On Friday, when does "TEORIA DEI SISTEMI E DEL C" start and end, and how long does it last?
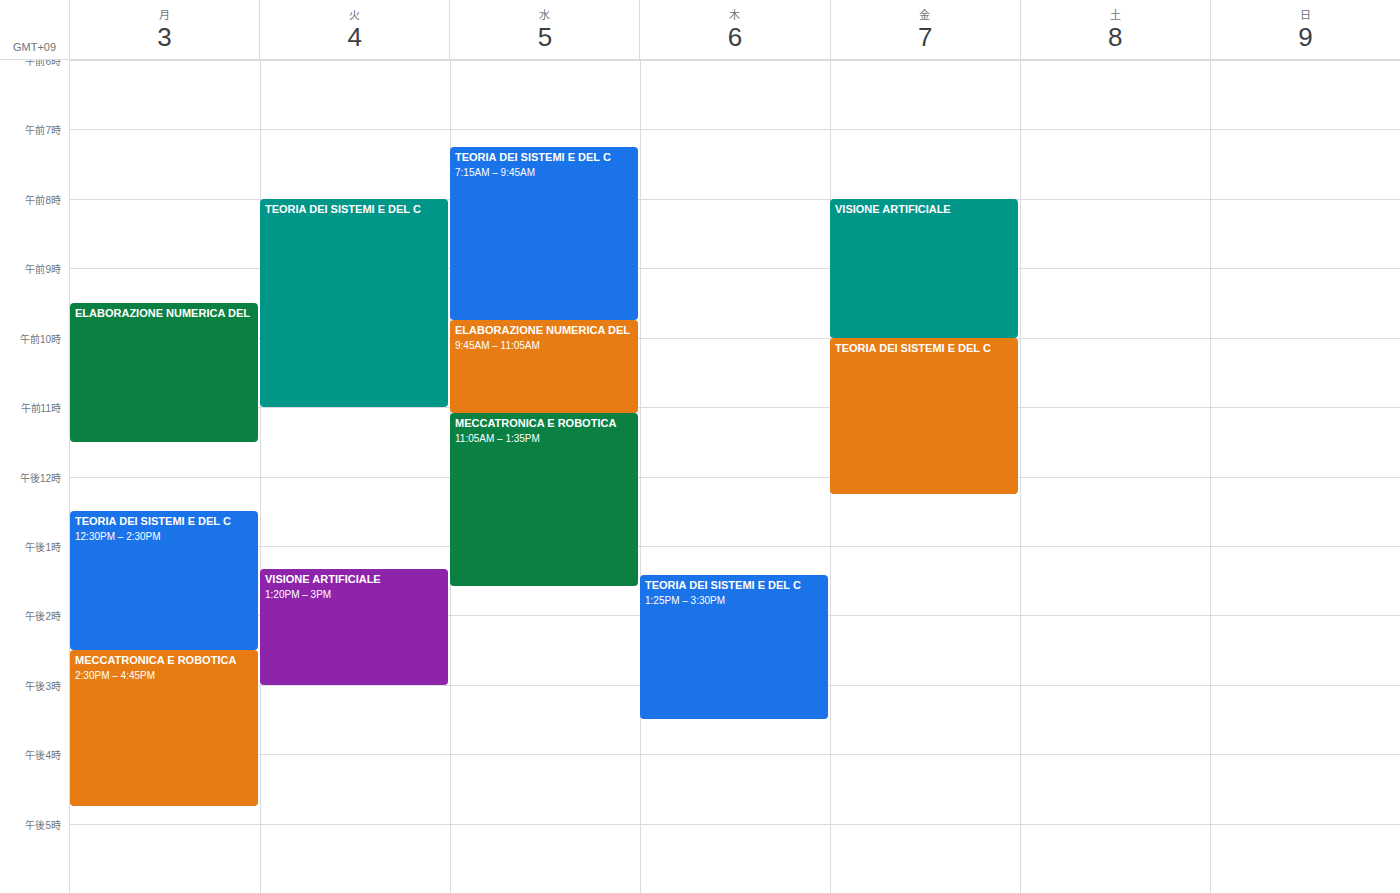
10:00 to 12:15, 2 hours 15 minutes